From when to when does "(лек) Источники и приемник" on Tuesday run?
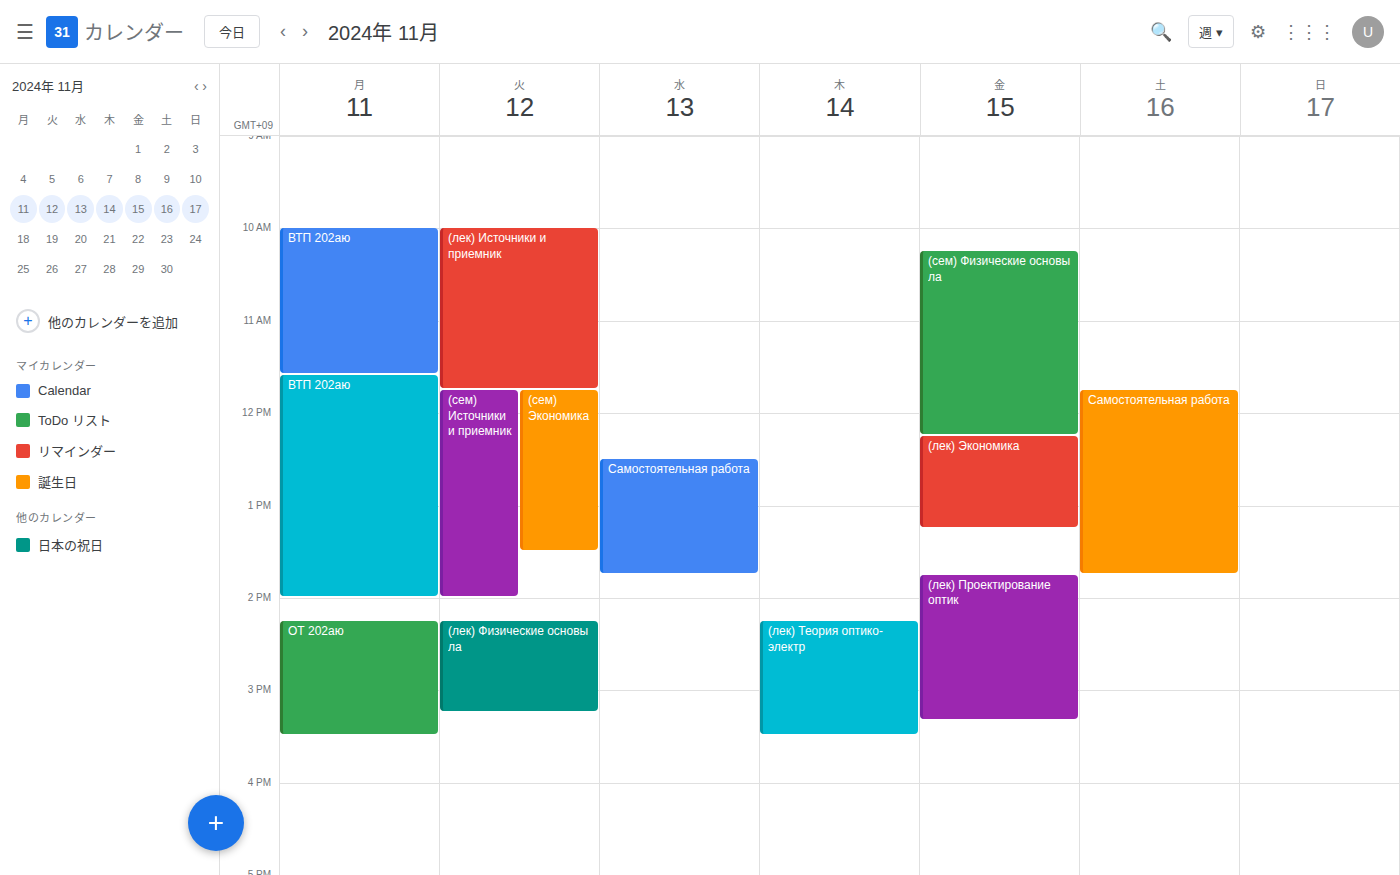
10:00 to 11:45